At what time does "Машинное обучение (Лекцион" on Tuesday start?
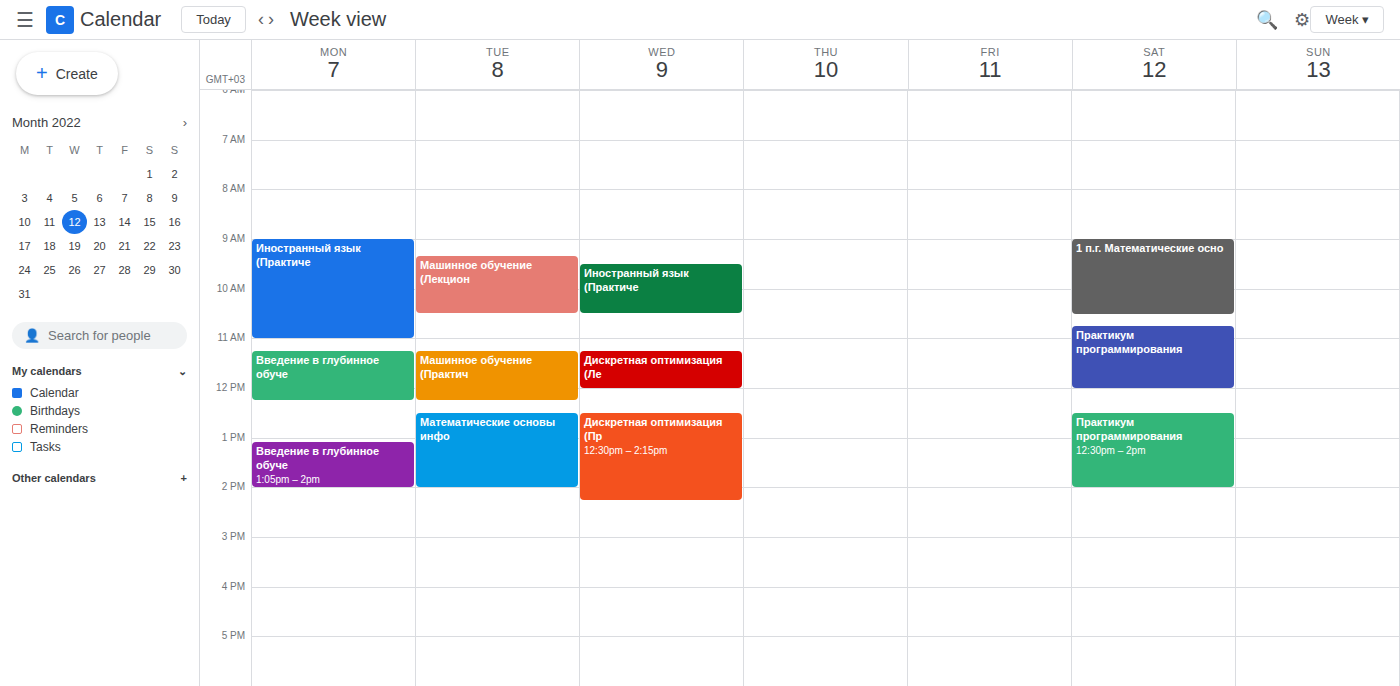
9:20 AM